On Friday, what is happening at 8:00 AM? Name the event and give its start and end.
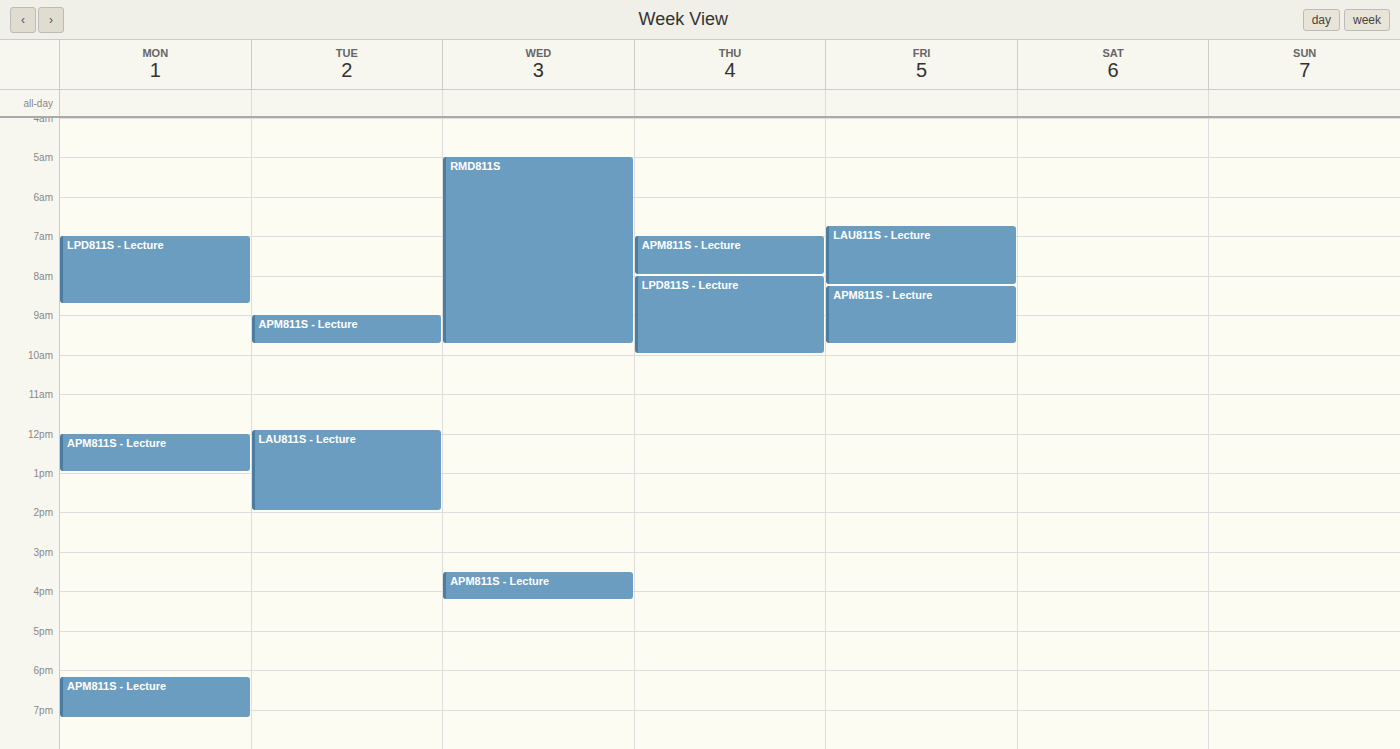
"LAU811S - Lecture", 6:45 AM to 8:15 AM